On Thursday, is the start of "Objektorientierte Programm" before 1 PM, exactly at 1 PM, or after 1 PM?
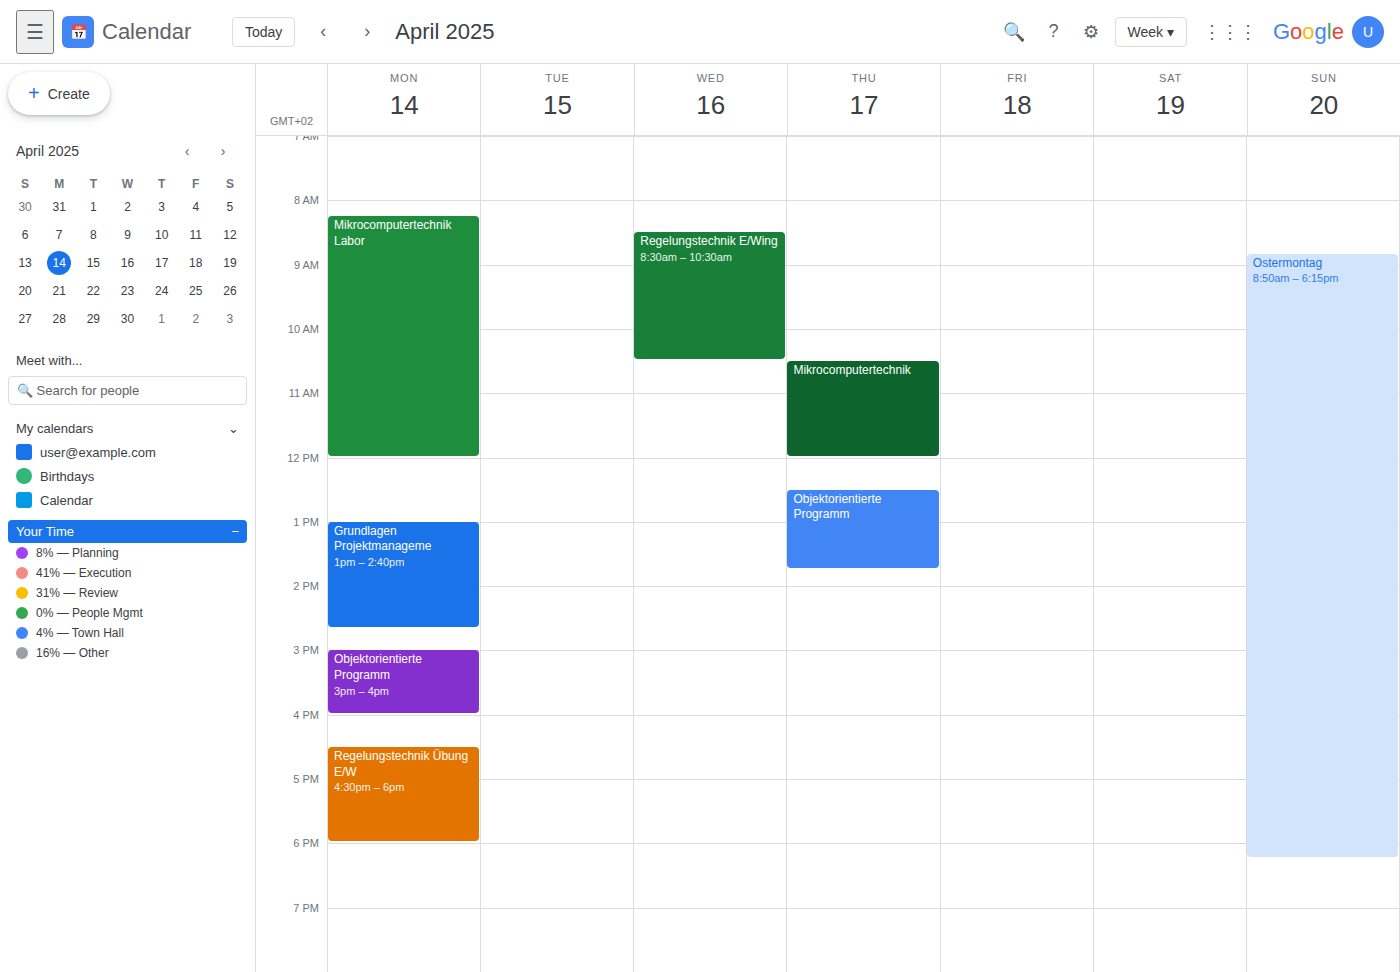
12:30 PM -- before 1 PM, 30 minutes above the 1 PM line.